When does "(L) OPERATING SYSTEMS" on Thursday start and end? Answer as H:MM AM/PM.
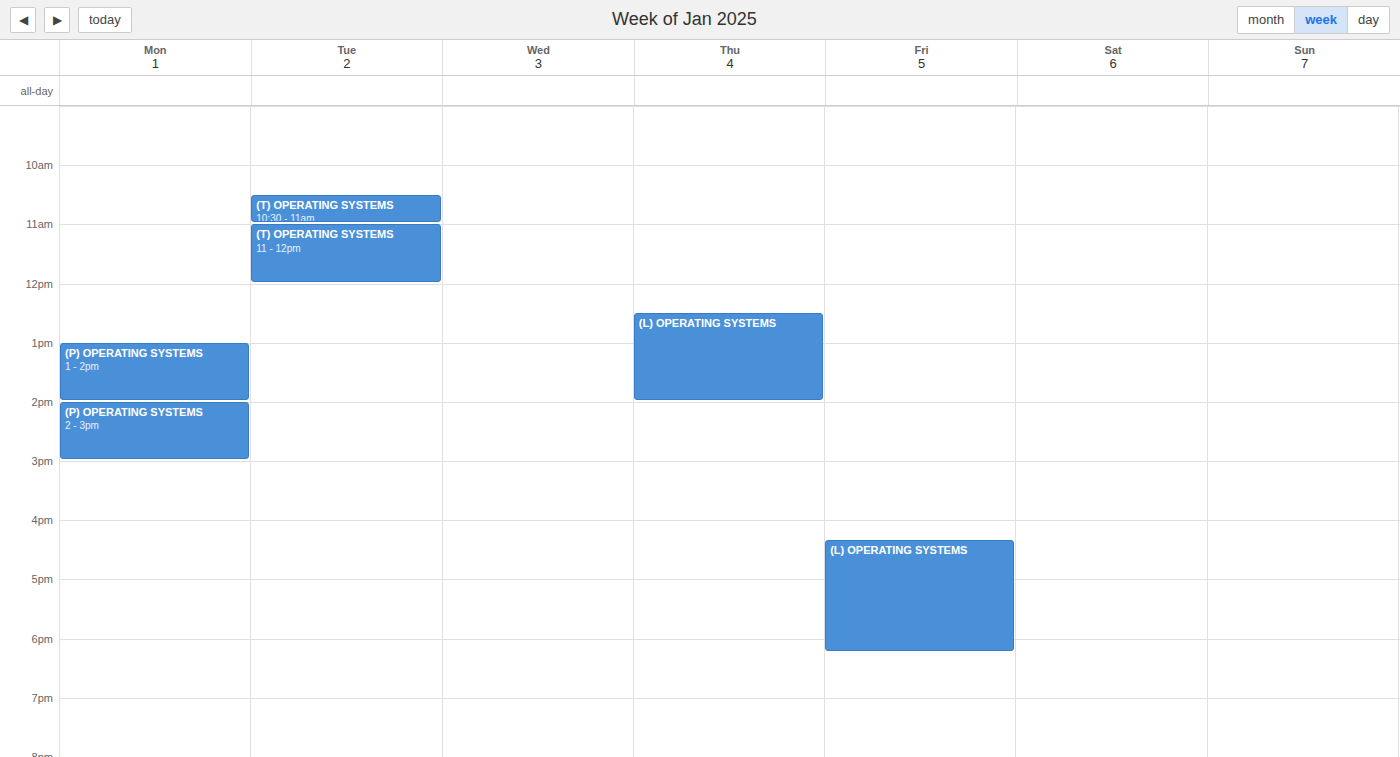
12:30 PM to 2:00 PM